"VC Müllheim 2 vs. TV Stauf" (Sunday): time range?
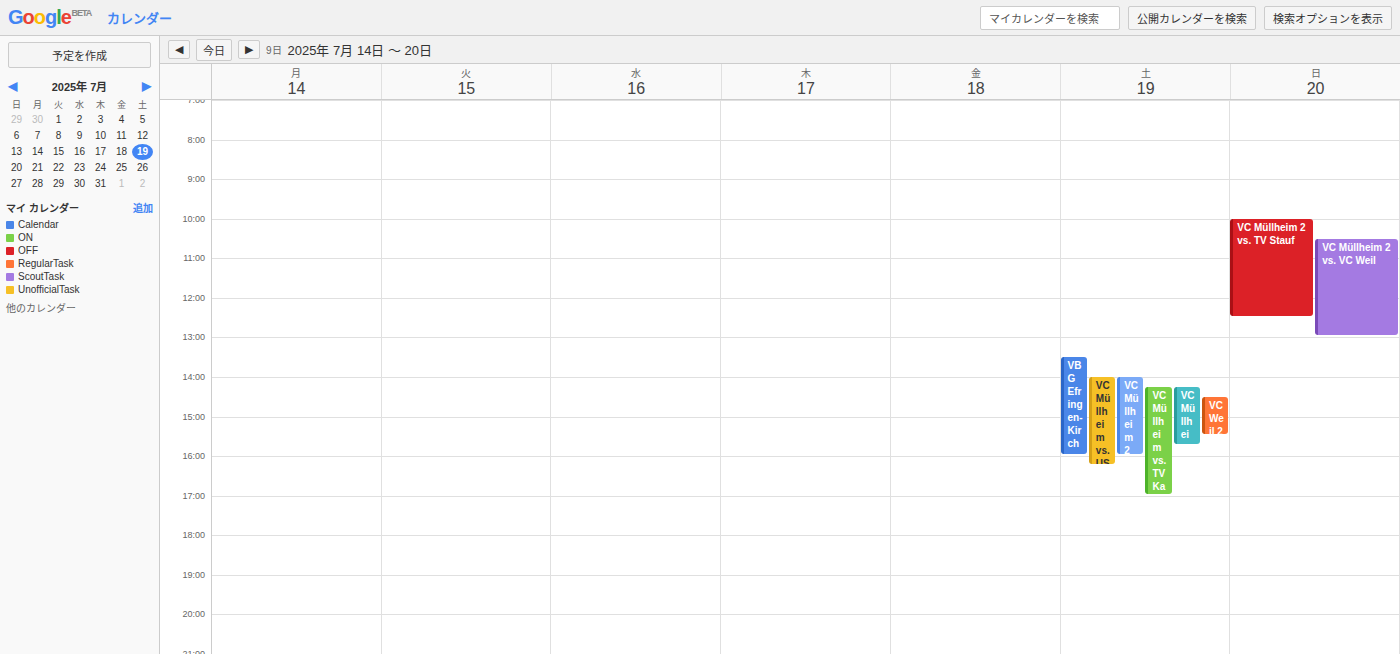
10:00 AM to 12:30 PM